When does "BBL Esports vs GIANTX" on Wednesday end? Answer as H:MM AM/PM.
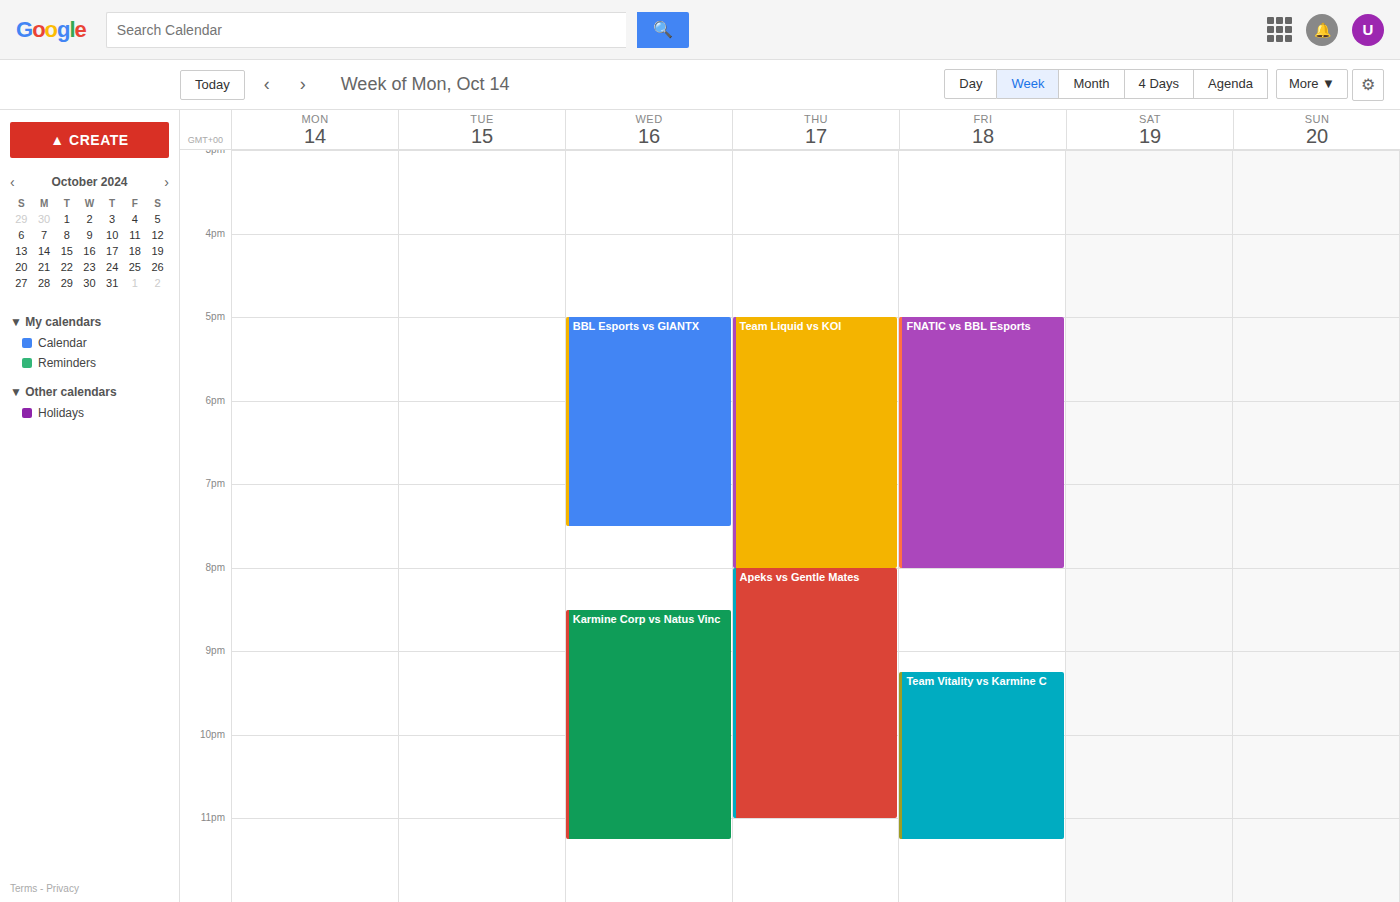
7:30 PM